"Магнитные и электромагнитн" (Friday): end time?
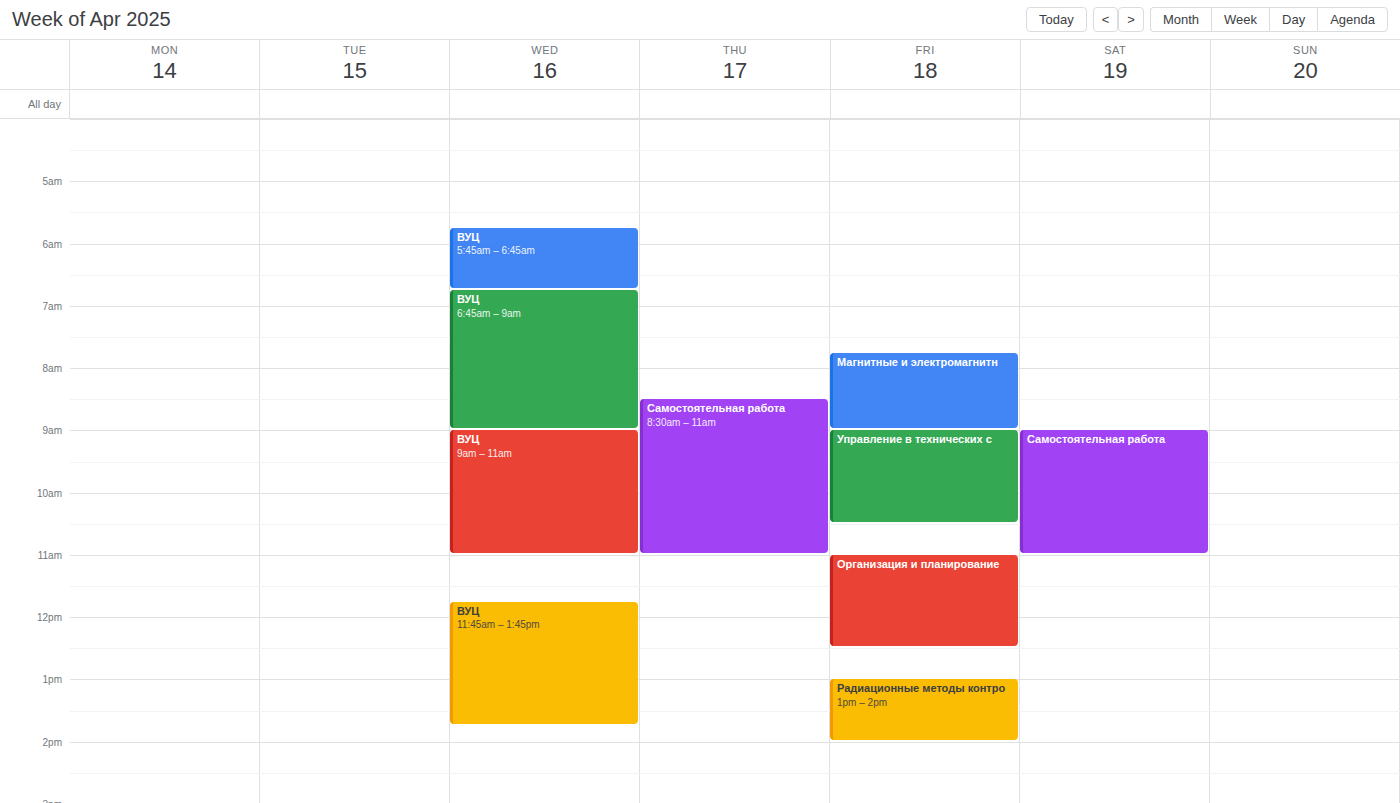
9:00 AM